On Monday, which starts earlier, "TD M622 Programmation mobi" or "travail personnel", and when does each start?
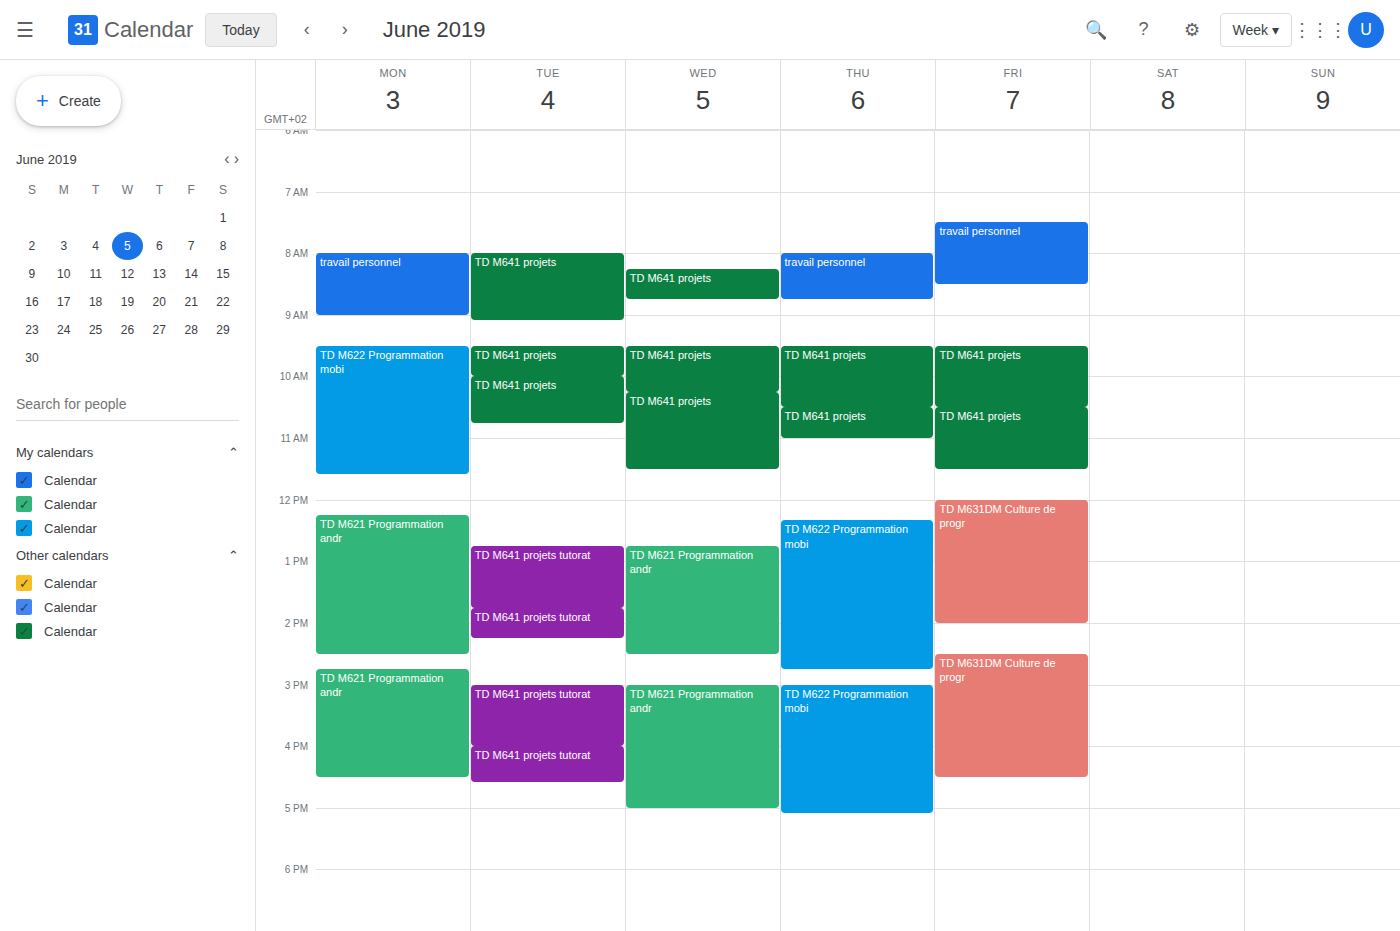
"travail personnel" 8:00 AM; "TD M622 Programmation mobi" 9:30 AM.